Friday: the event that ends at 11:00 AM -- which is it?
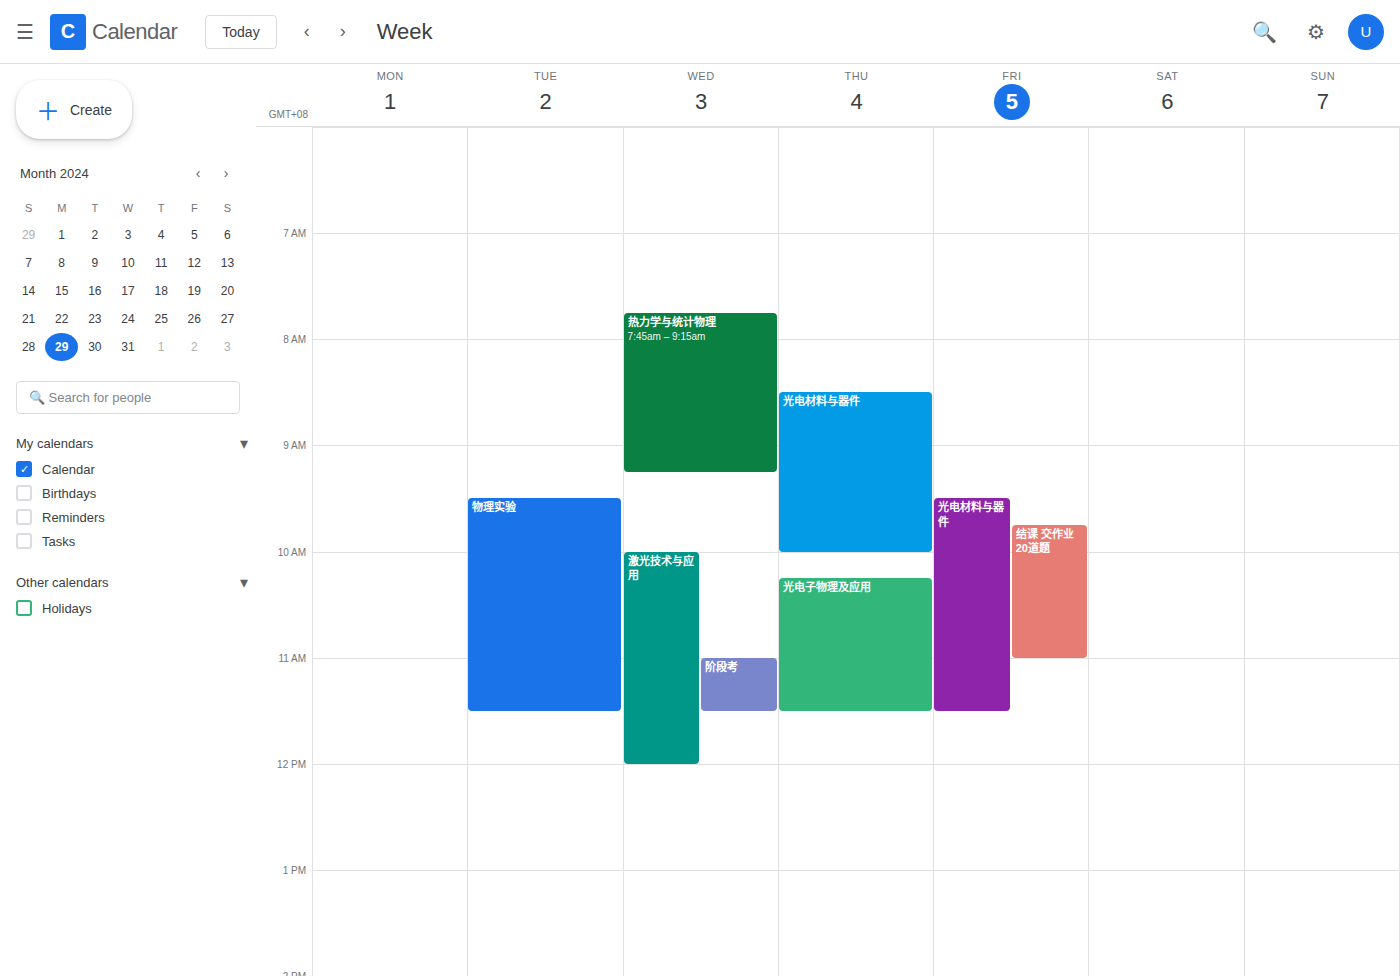
"结课 交作业20道题"